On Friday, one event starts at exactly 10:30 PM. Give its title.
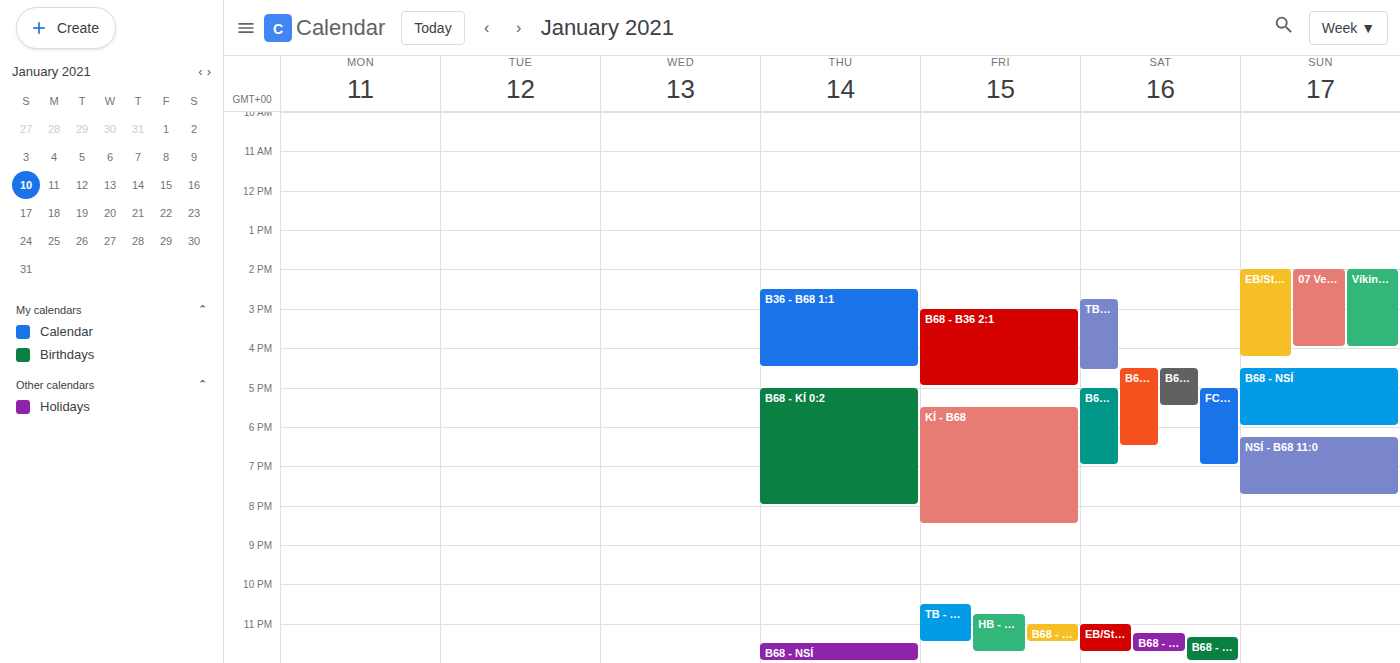
"TB - B68"